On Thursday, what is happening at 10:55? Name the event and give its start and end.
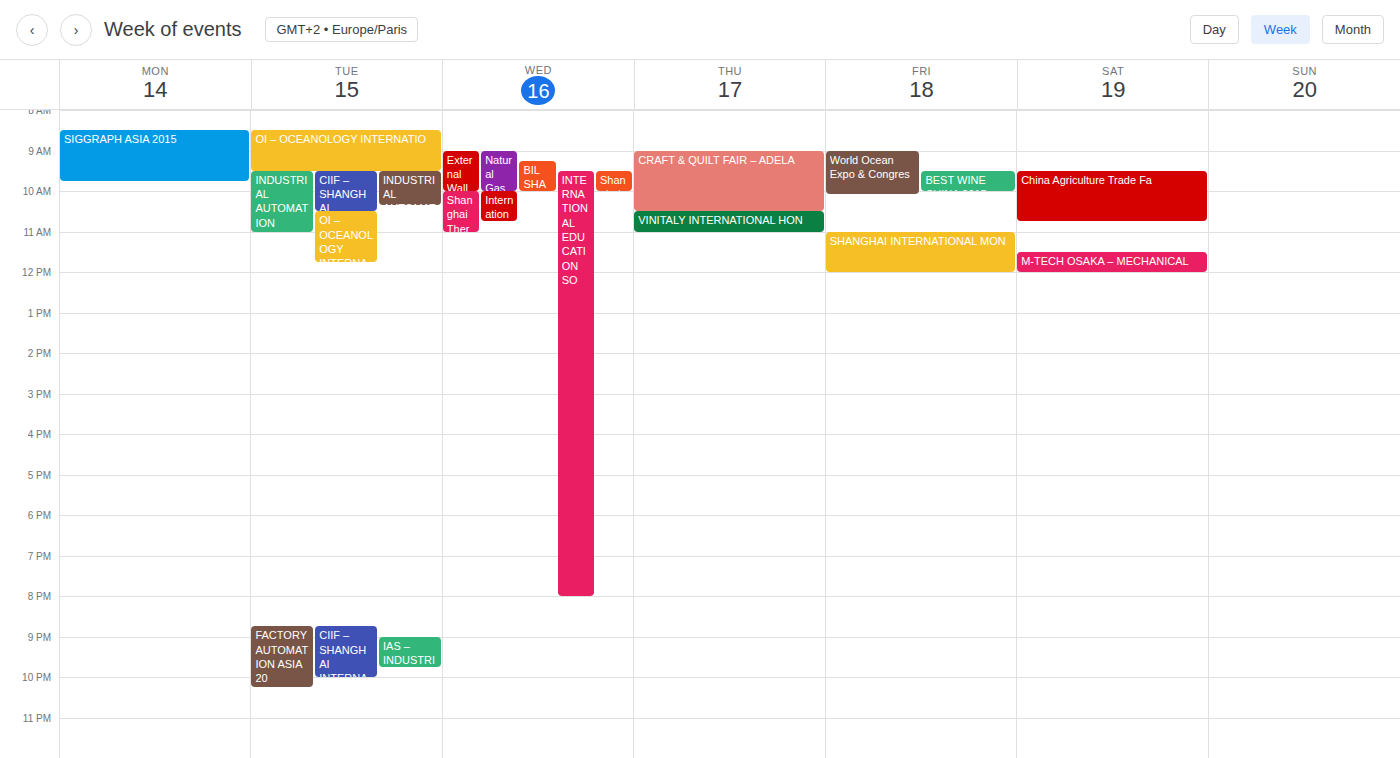
"VINITALY INTERNATIONAL HON", 10:30 to 11:00